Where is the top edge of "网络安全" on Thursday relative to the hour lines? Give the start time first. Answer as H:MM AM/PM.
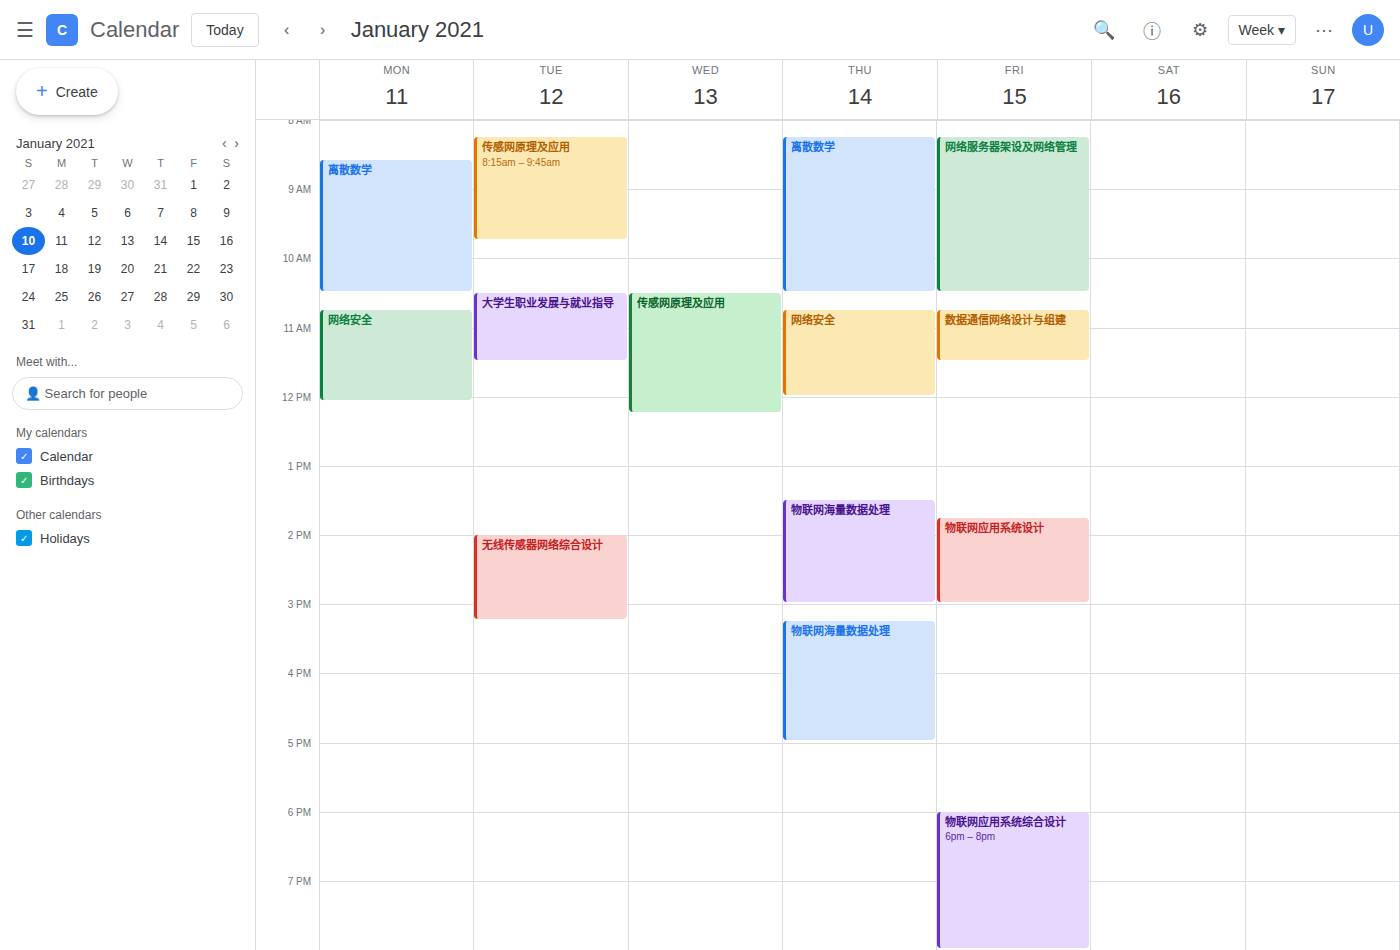
10:45 AM -- neither: three quarters of the way from the 10 AM line to the 11 AM line.